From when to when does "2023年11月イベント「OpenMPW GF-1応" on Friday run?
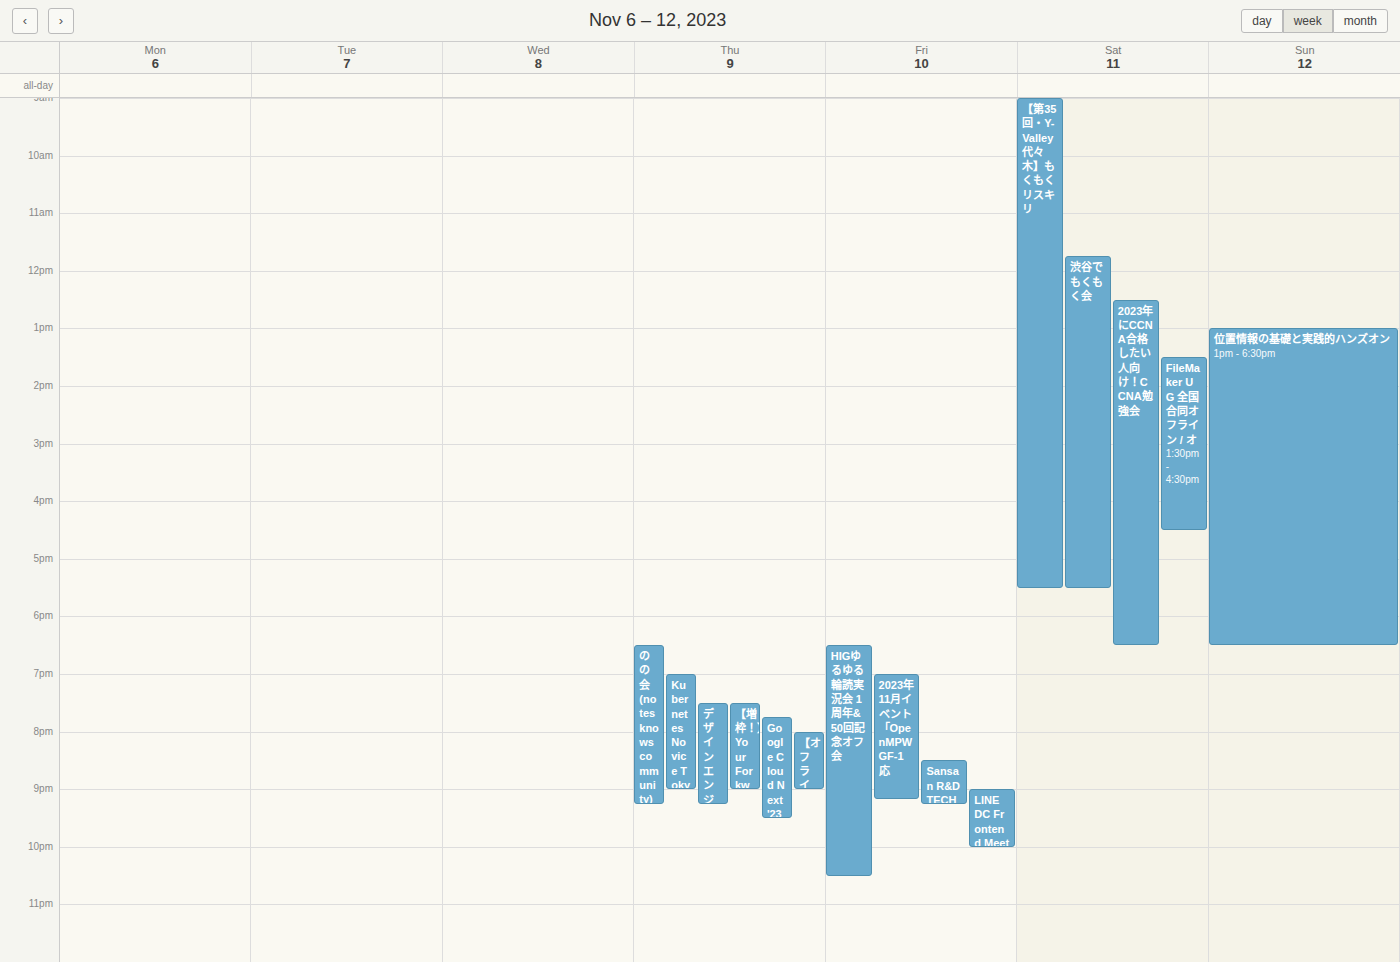
7:00 PM to 9:10 PM